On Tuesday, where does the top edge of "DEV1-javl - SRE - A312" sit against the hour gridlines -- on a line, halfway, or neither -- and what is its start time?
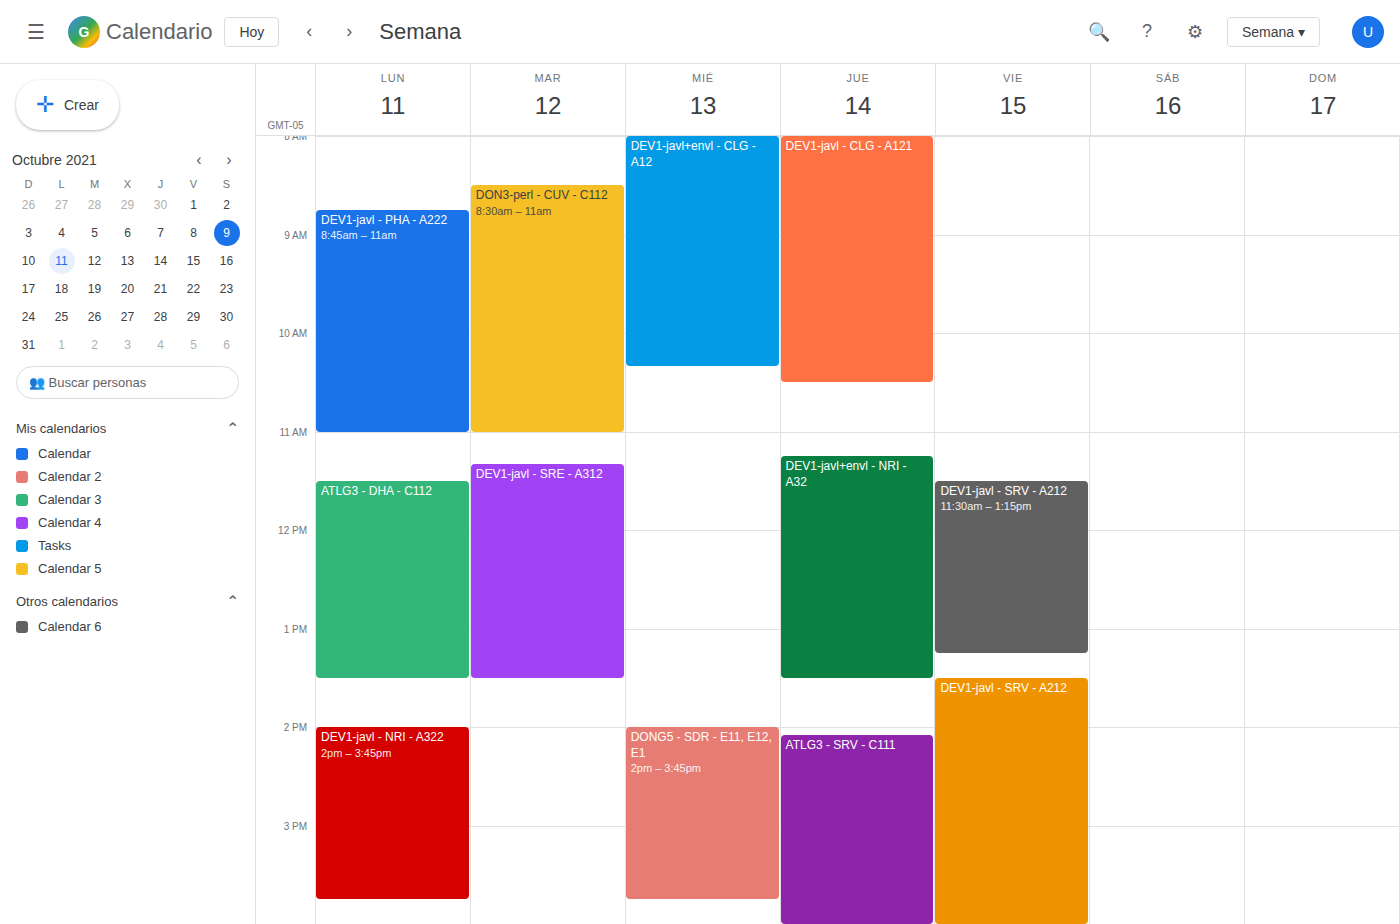
11:20 AM -- neither: 20 minutes below the 11 AM line and 40 minutes above the 12 PM line.